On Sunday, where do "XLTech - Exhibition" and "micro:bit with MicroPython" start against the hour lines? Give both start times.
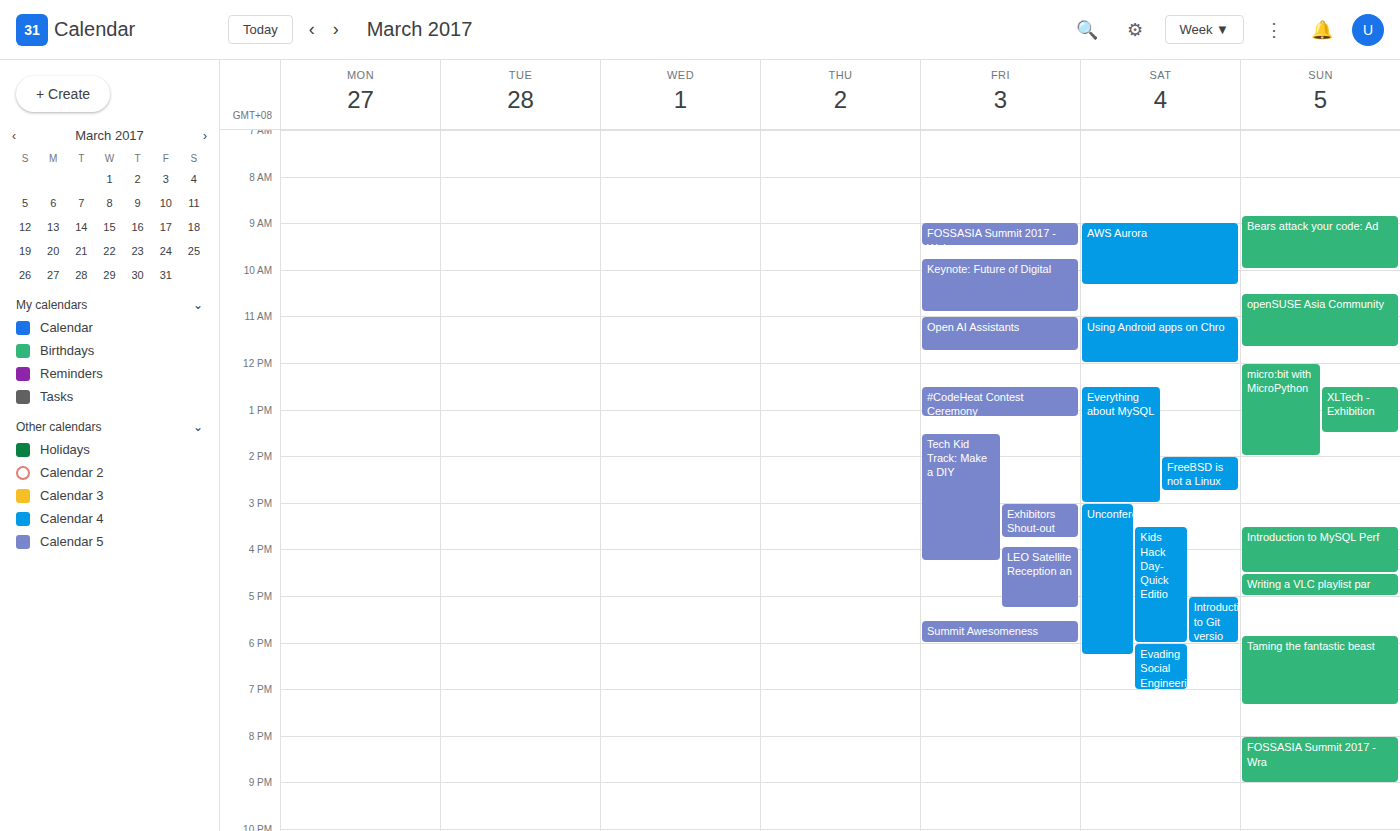
"XLTech - Exhibition": 12:30 PM, halfway between the 12 PM and 1 PM lines. "micro:bit with MicroPython": 12:00 PM, exactly on the 12 PM line.